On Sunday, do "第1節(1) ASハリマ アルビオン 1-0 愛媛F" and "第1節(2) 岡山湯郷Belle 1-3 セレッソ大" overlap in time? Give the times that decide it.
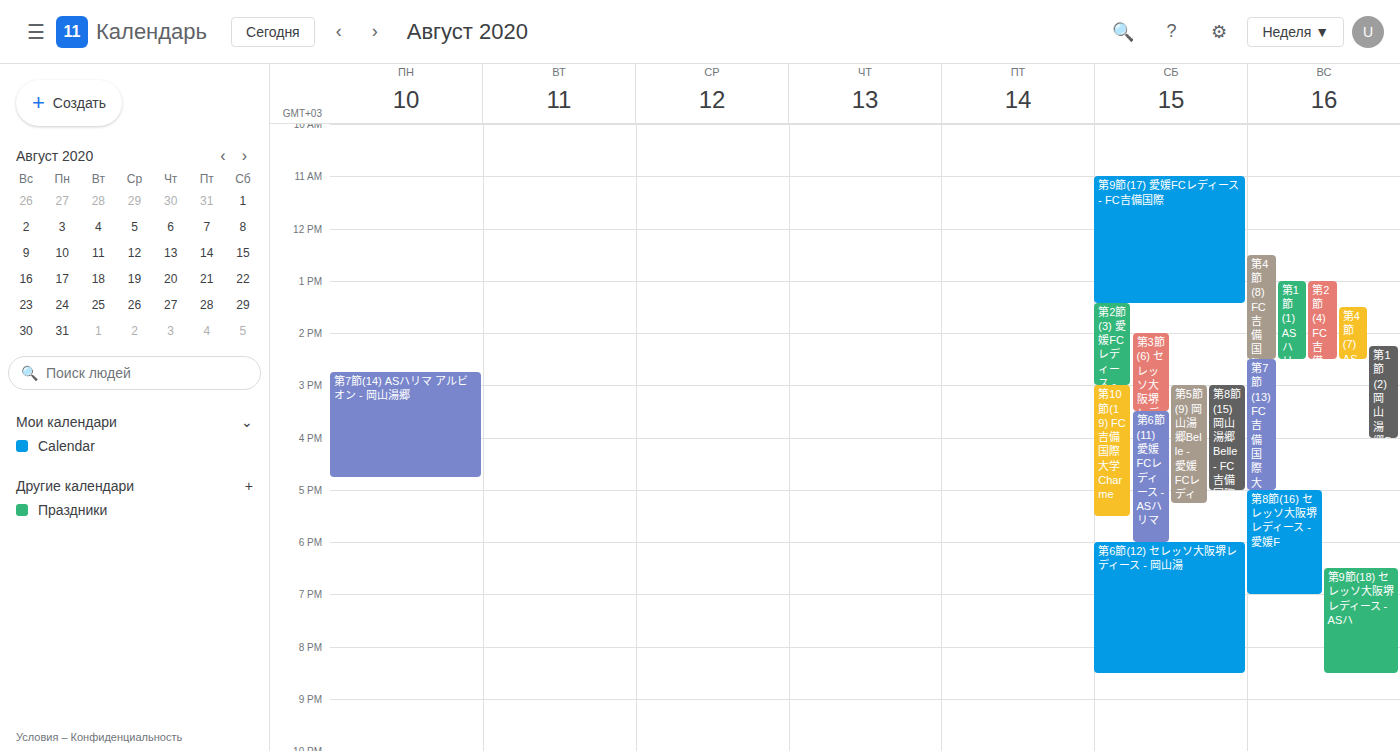
"第1節(2) 岡山湯郷Belle 1-3 セレッソ大" starts at 2:15 PM, before "第1節(1) ASハリマ アルビオン 1-0 愛媛F" ends at 2:30 PM -- they overlap.